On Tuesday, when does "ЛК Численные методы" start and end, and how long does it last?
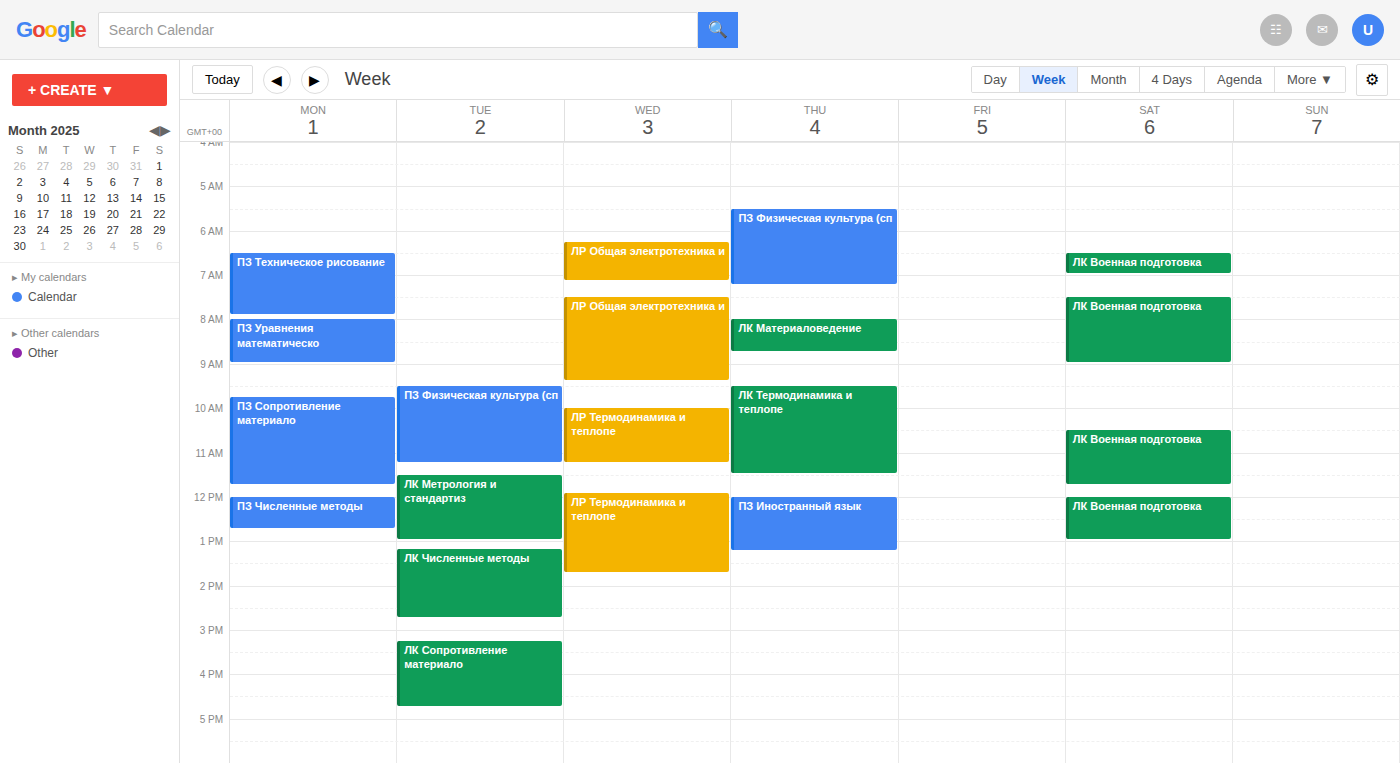
1:10 PM to 2:45 PM, 1 hour 35 minutes